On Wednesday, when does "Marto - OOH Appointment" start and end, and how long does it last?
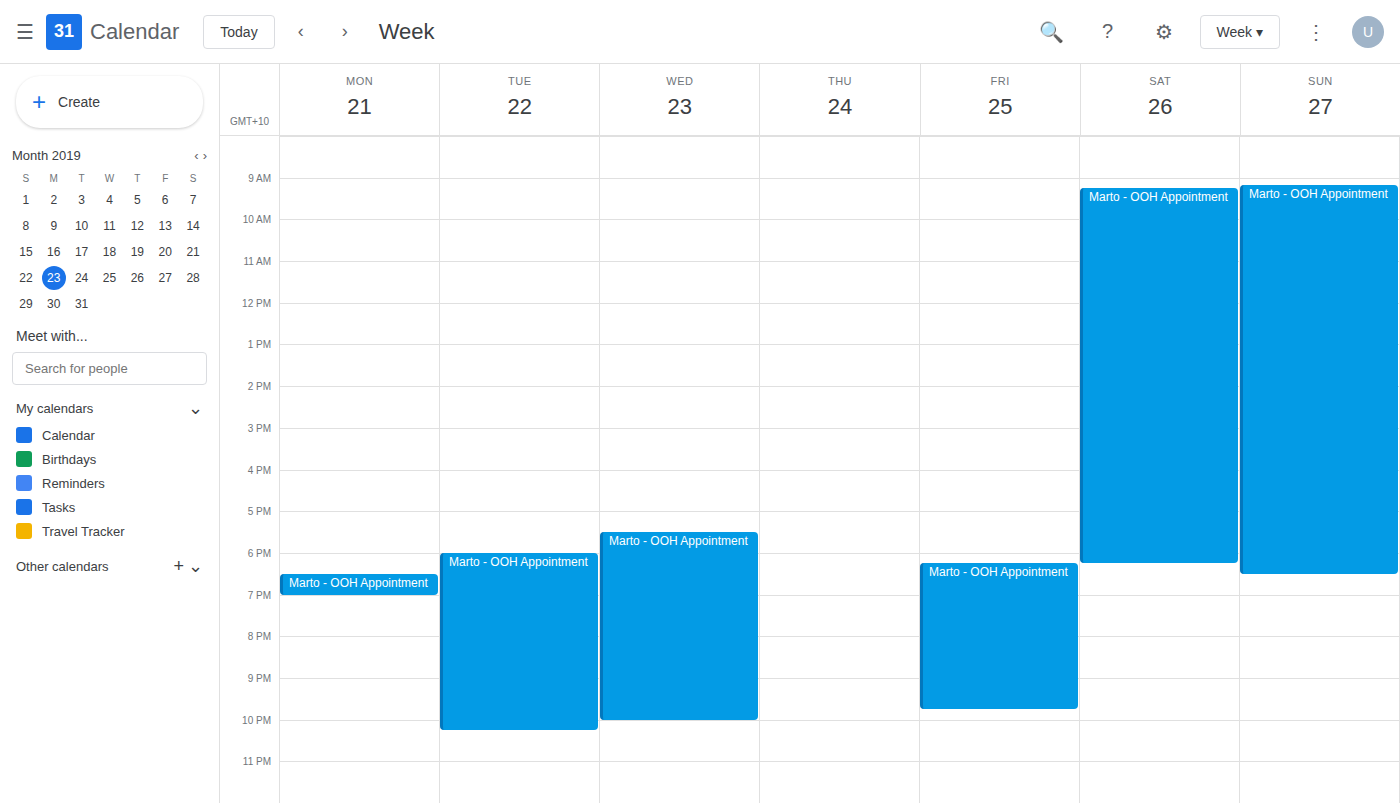
5:30 PM to 10:00 PM, 4 hours 30 minutes